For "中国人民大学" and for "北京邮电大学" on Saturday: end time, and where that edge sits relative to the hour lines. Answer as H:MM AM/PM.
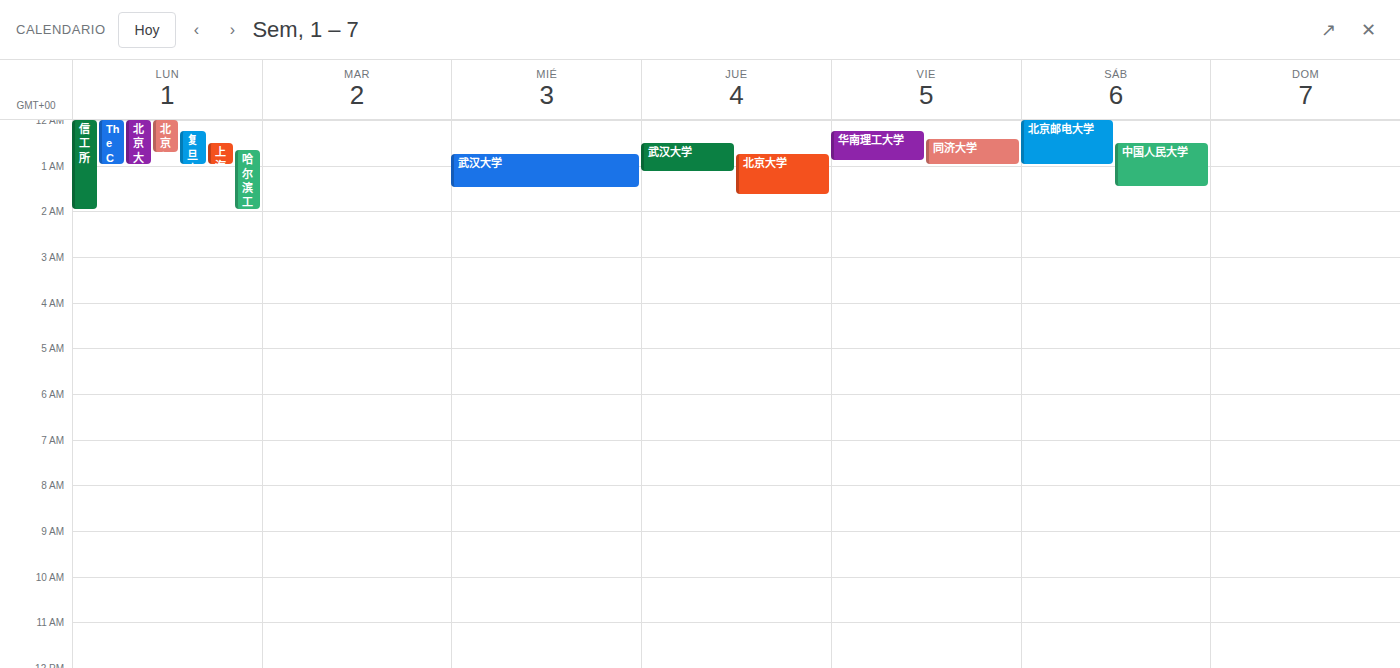
"中国人民大学": 1:30 AM, halfway between the 1 AM and 2 AM lines. "北京邮电大学": 1:00 AM, exactly on the 1 AM line.